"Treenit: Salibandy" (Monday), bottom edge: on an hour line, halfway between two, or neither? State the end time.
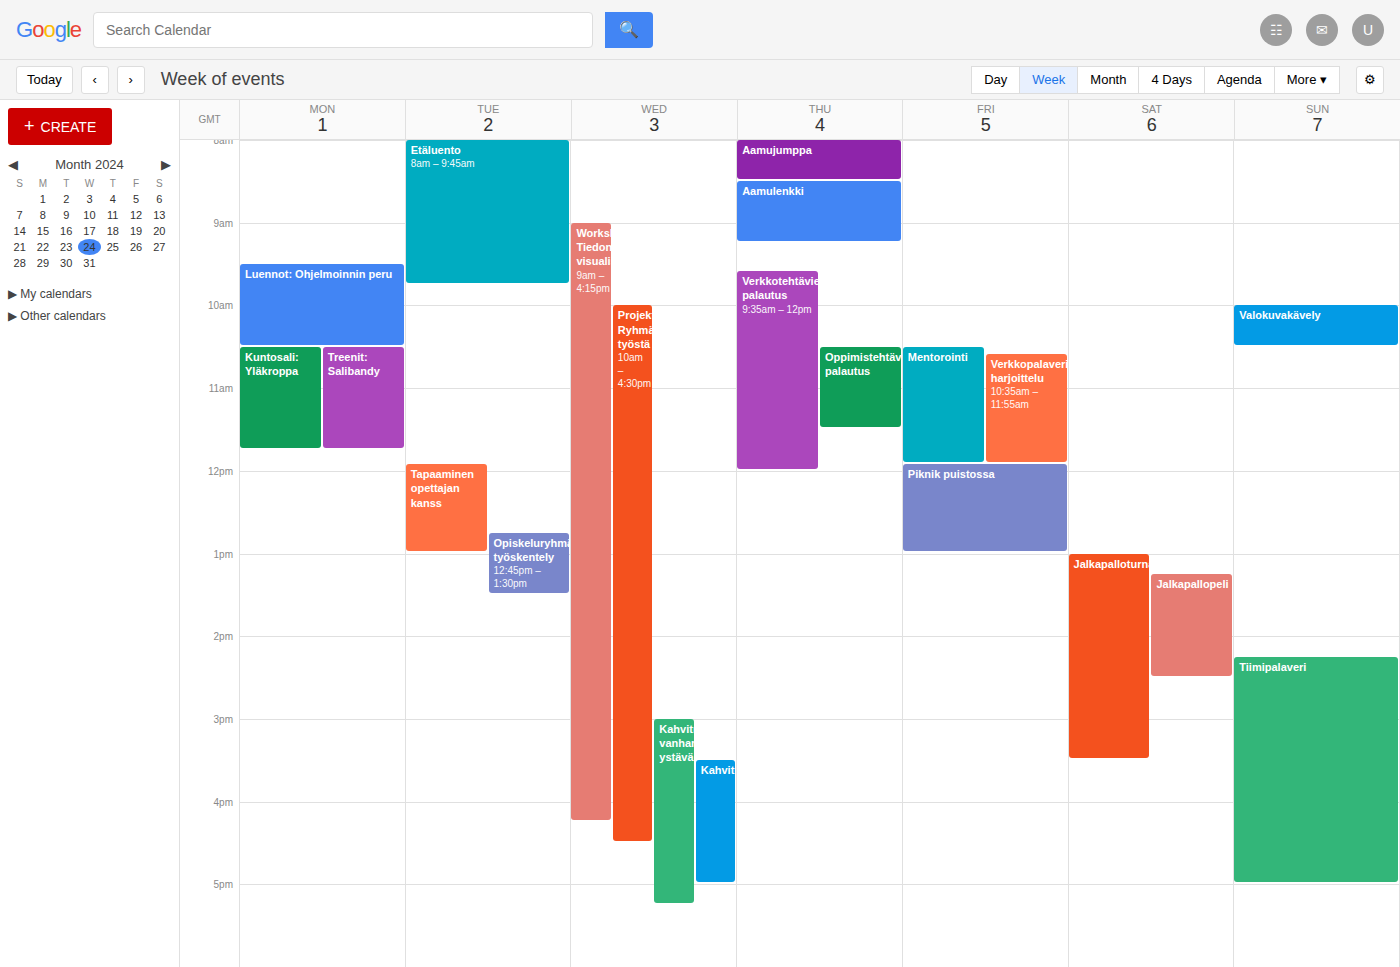
11:45 AM -- neither: three quarters of the way from the 11 AM line to the 12 PM line.